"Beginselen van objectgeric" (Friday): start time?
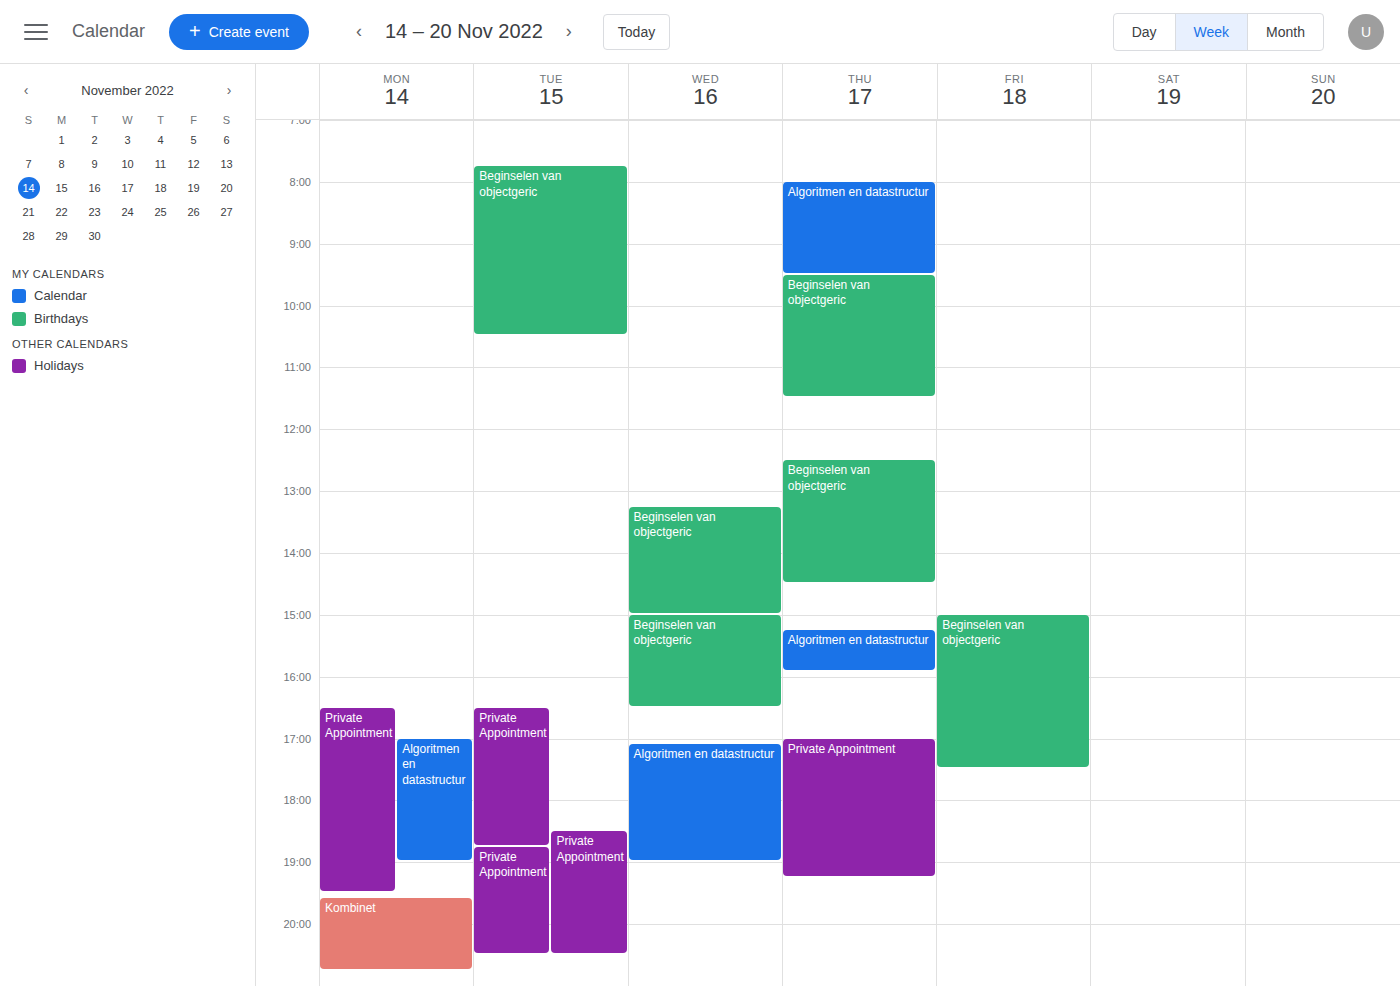
3:00 PM